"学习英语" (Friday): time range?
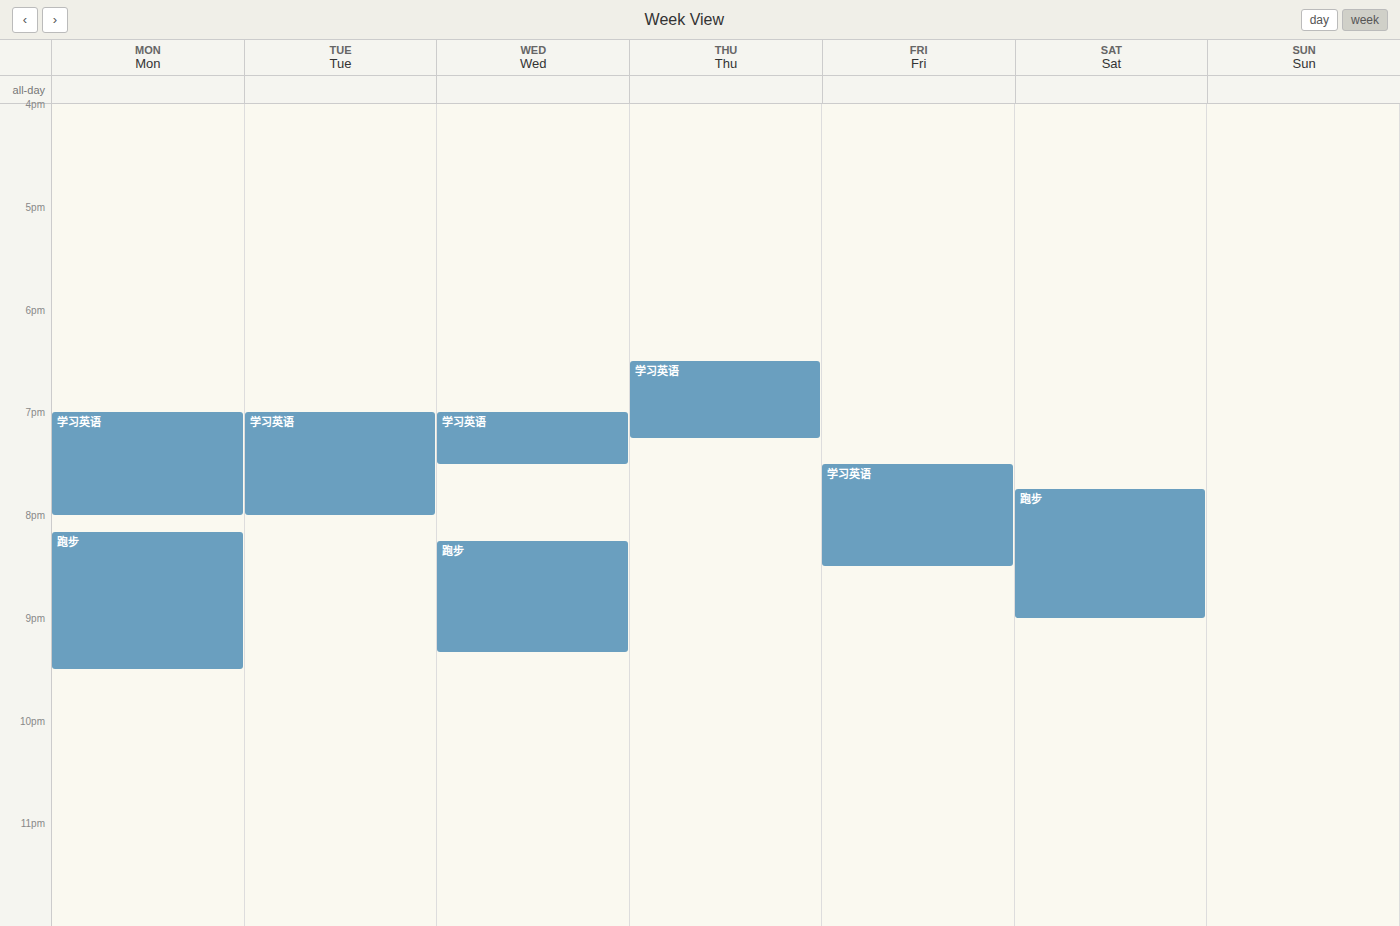
7:30 PM to 8:30 PM